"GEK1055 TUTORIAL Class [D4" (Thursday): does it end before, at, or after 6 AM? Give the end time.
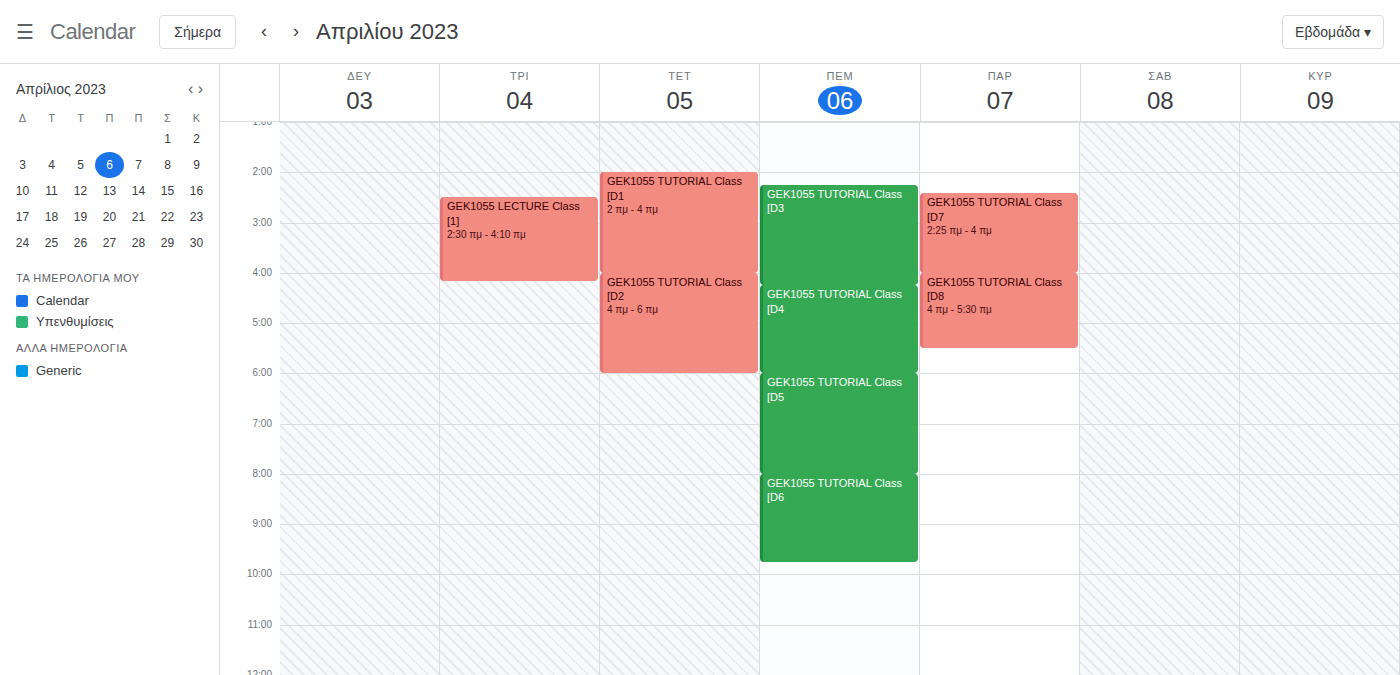
6:00 AM -- exactly at 6 AM, on the 6 AM line.